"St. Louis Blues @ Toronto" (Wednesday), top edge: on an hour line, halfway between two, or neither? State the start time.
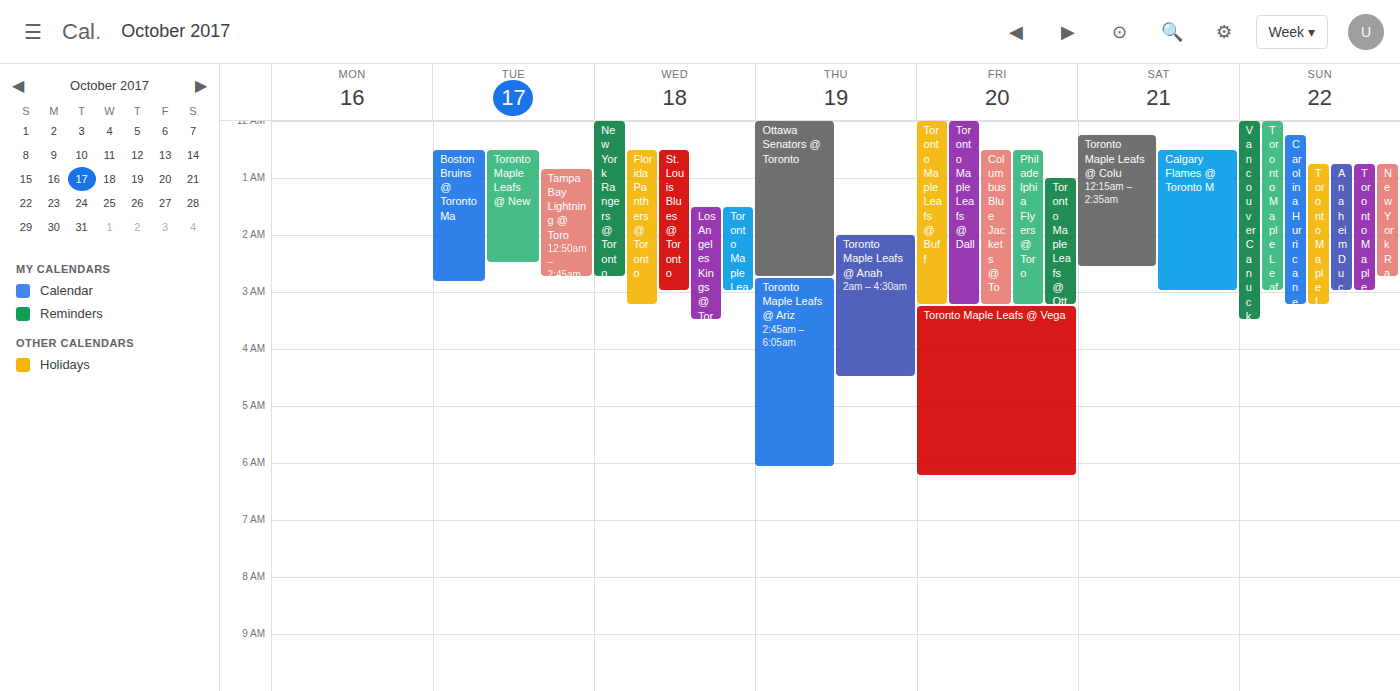
12:30 AM -- halfway between the 12 AM and 1 AM lines.